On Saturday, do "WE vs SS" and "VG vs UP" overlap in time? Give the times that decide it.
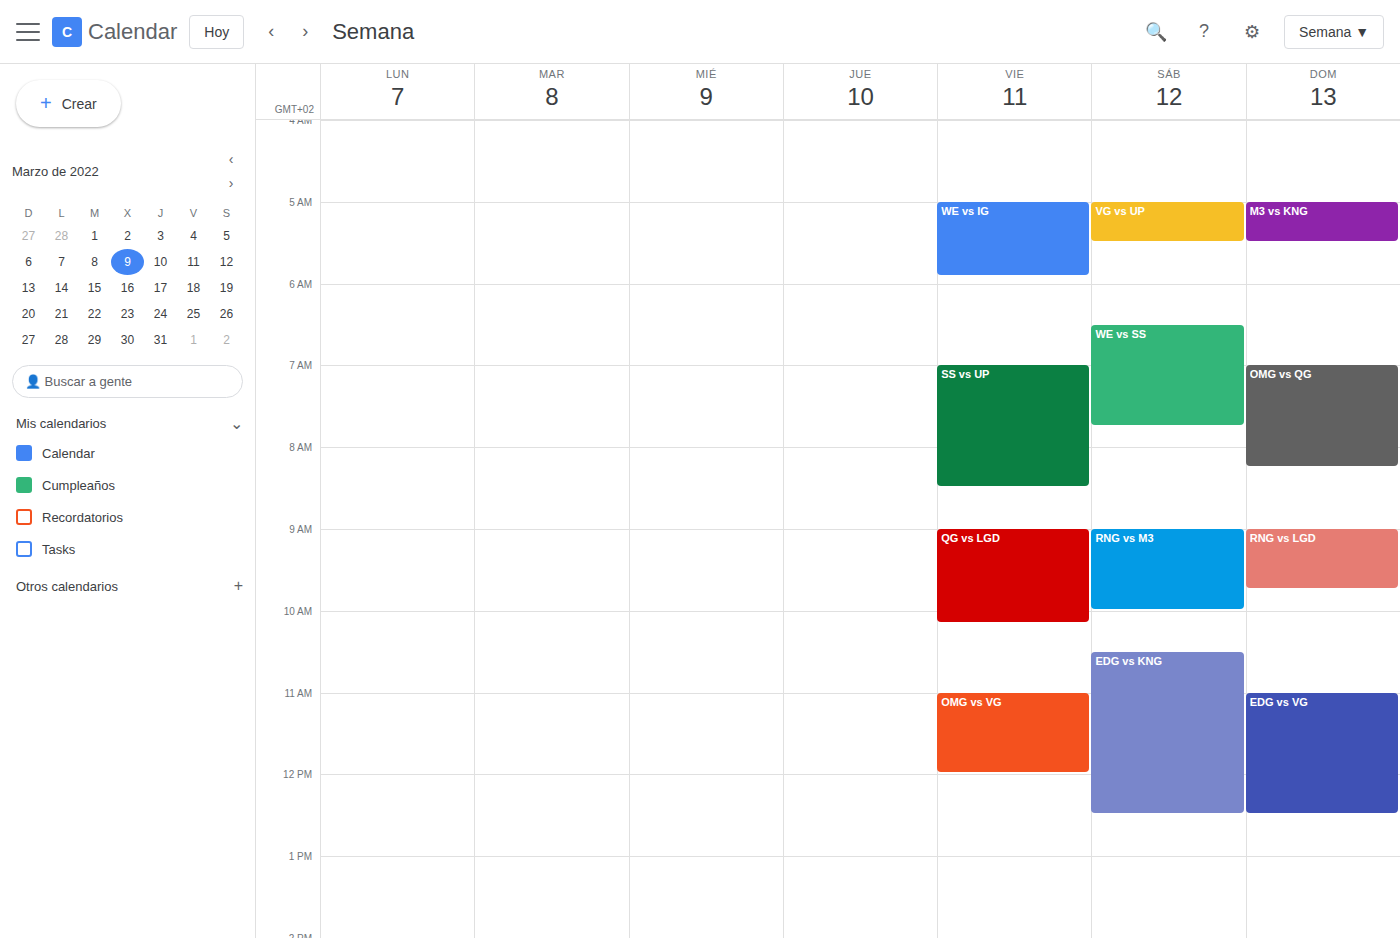
"VG vs UP" ends at 05:30 and "WE vs SS" starts at 06:30 -- no overlap.